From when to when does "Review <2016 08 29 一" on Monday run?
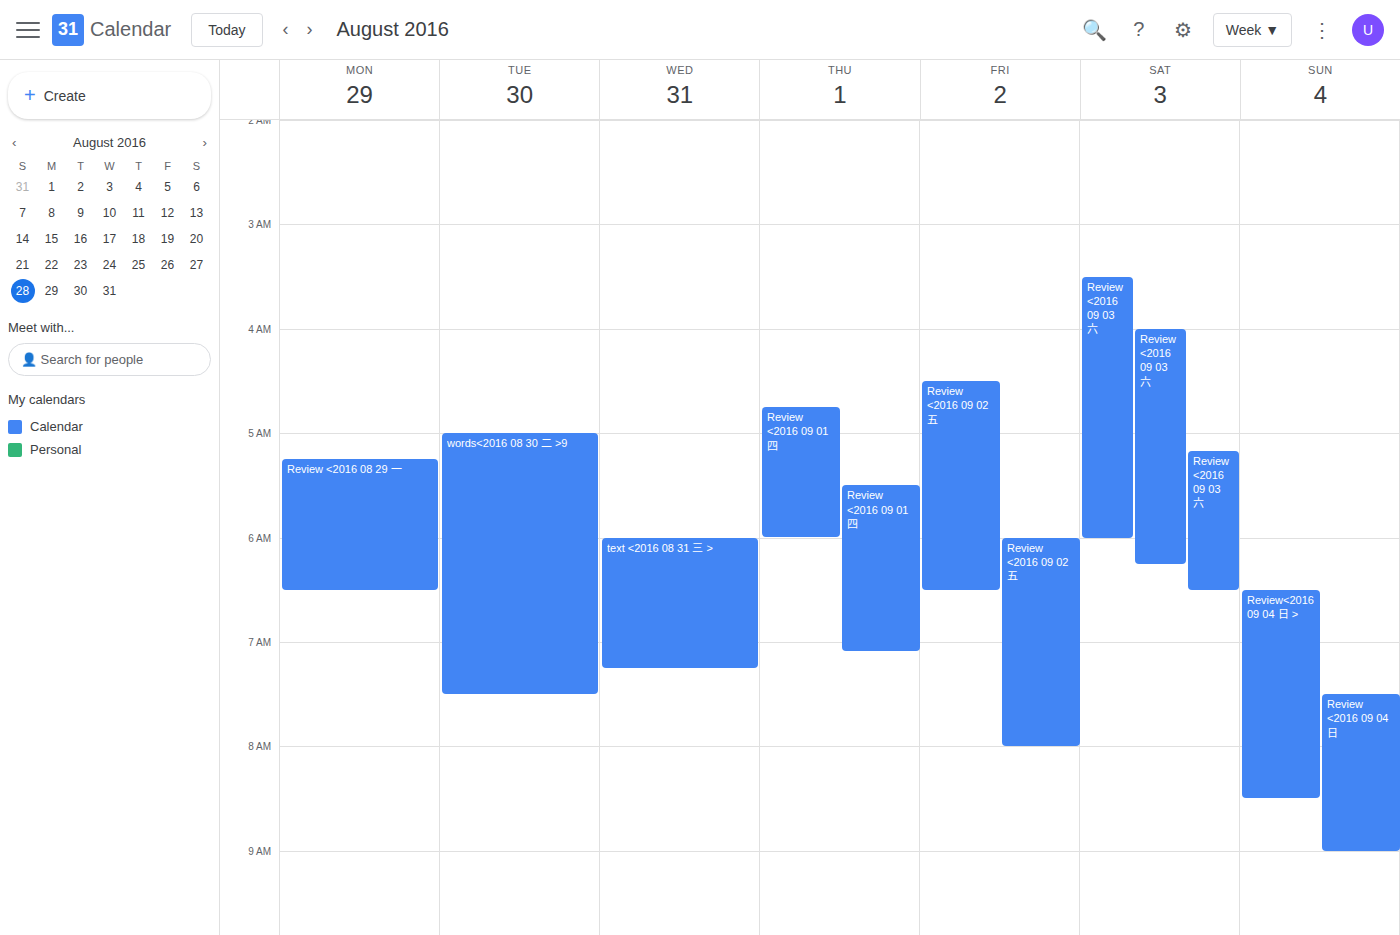
05:15 to 06:30